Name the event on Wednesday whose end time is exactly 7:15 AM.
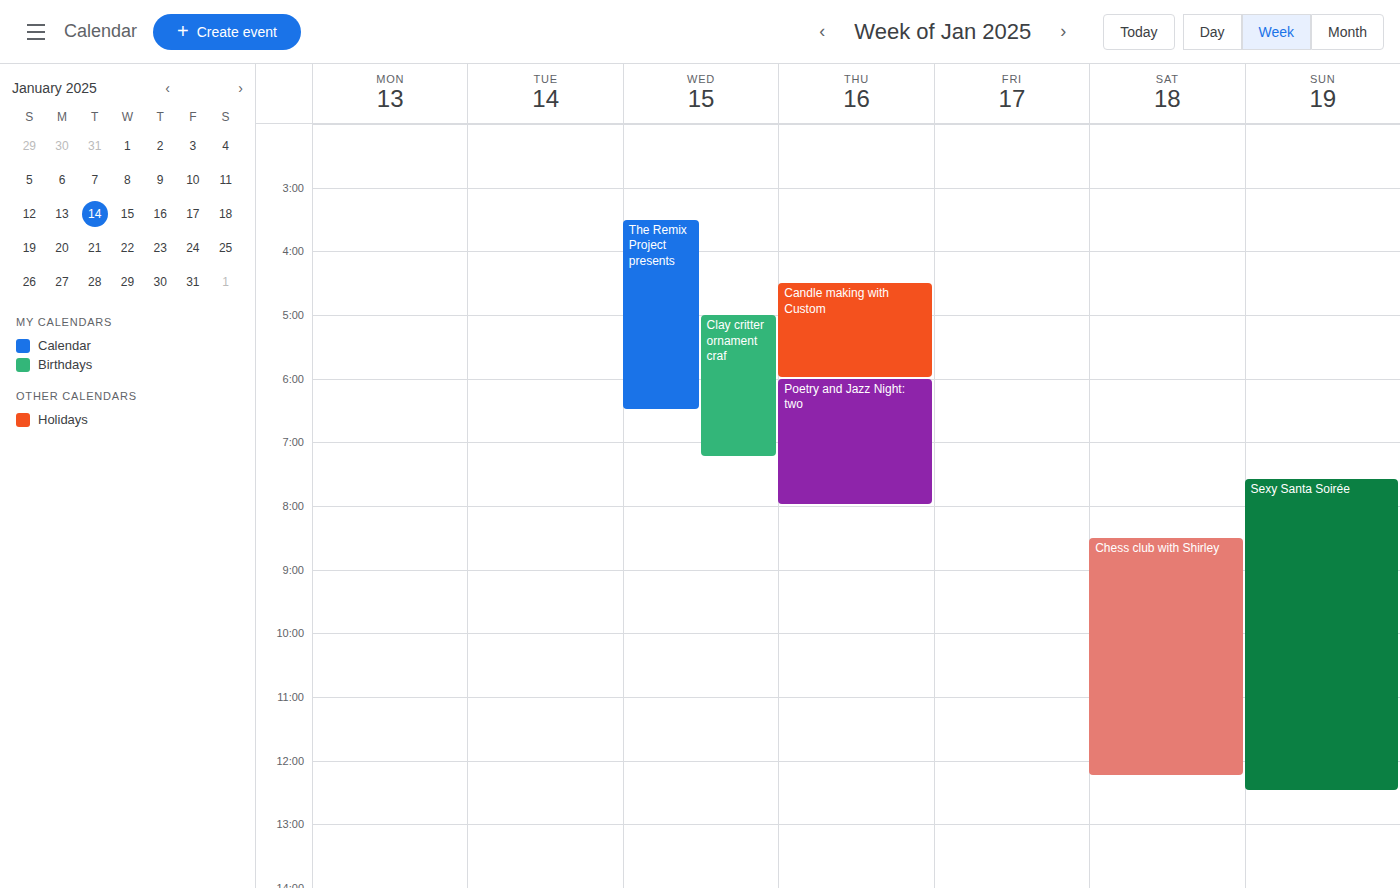
"Clay critter ornament craf"